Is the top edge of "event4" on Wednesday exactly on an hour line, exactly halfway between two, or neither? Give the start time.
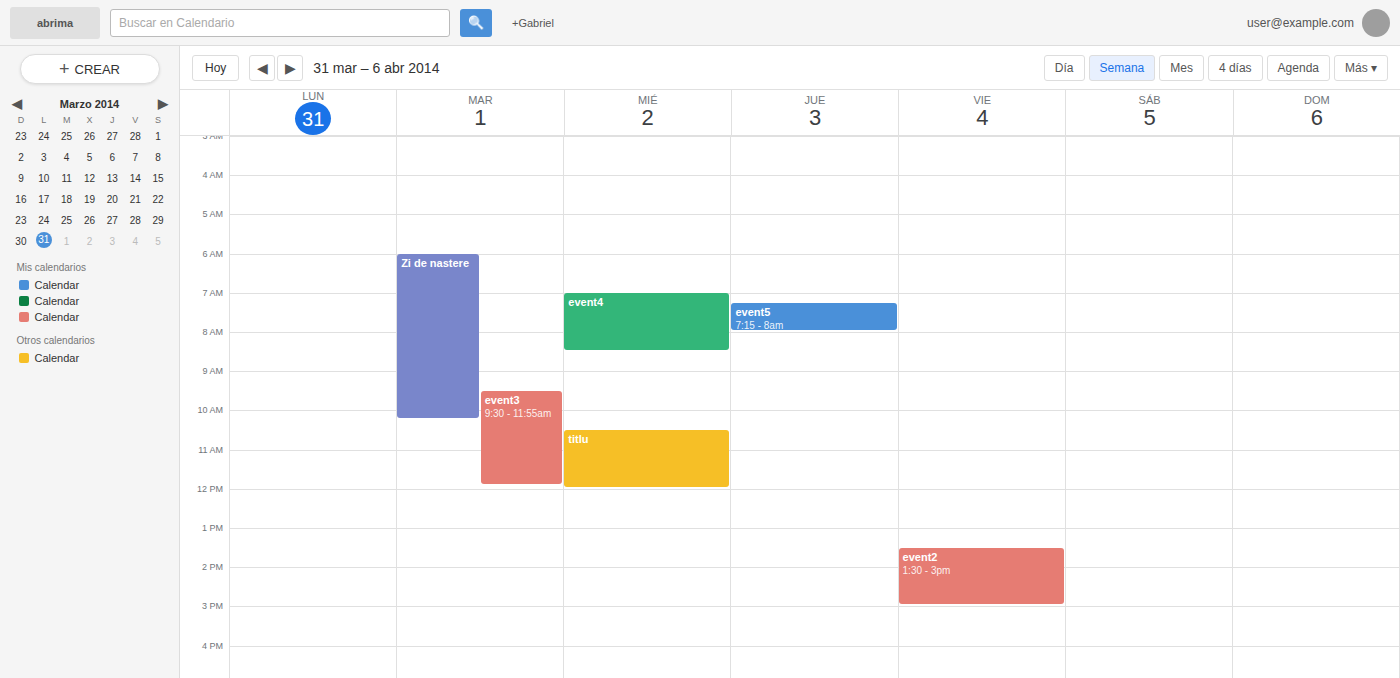
7:00 AM -- exactly on the 7 AM line.